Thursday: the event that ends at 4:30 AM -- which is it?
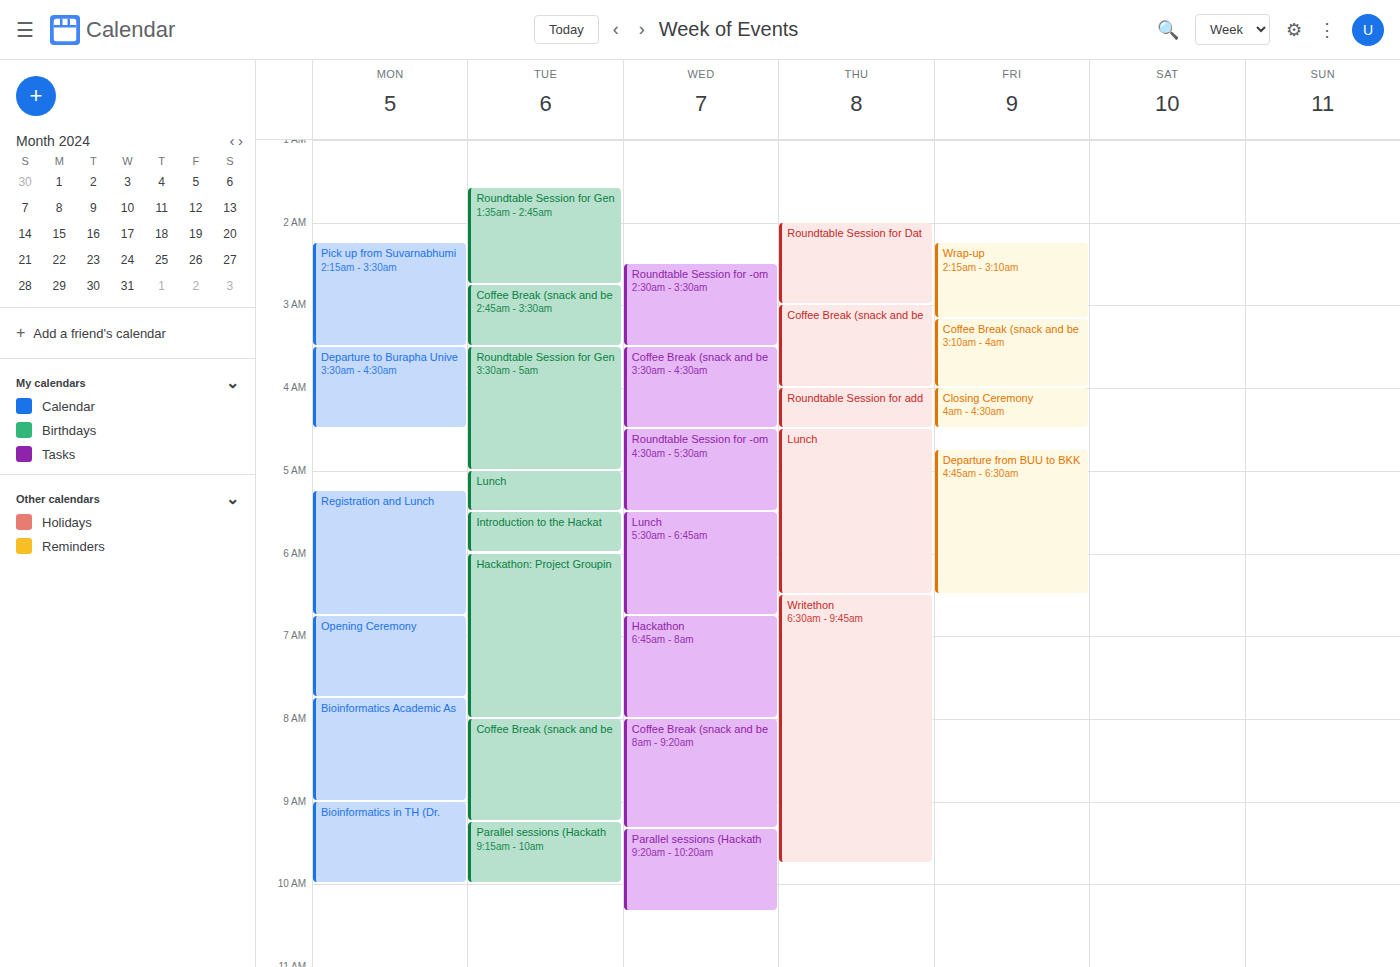
"Roundtable Session for add"